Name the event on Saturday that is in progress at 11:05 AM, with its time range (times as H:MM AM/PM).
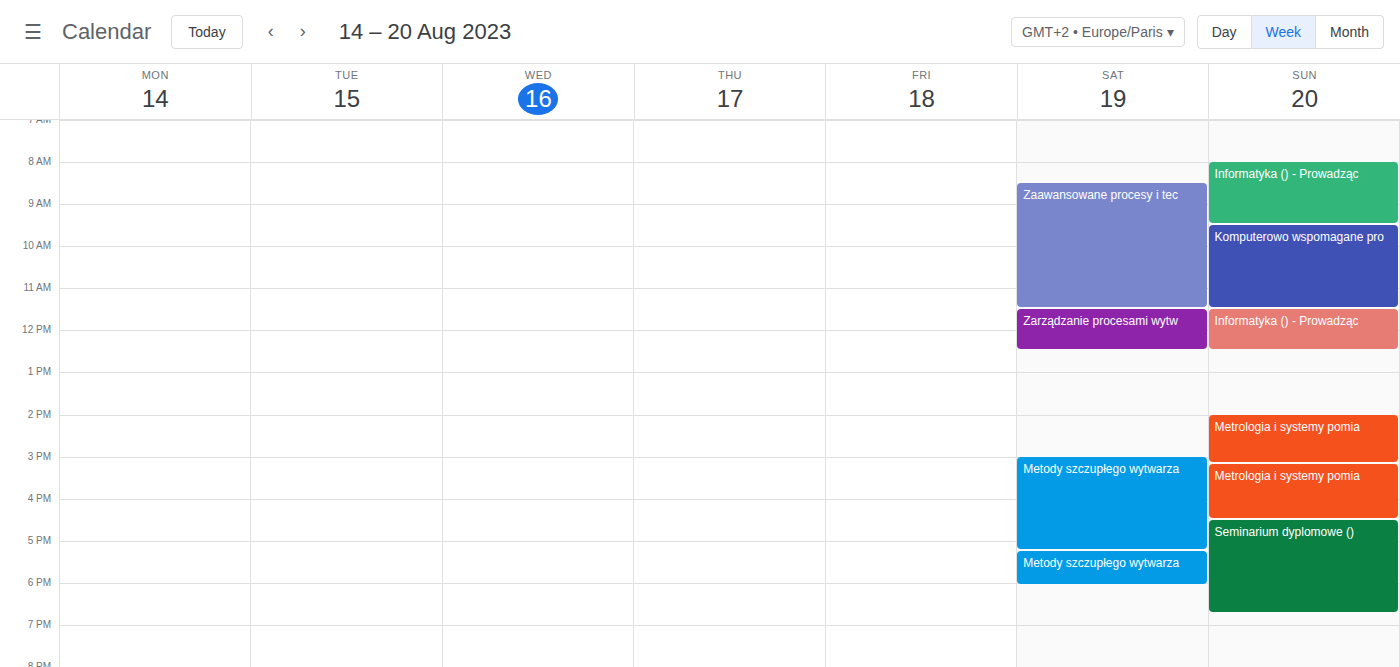
"Zaawansowane procesy i tec", 8:30 AM to 11:30 AM